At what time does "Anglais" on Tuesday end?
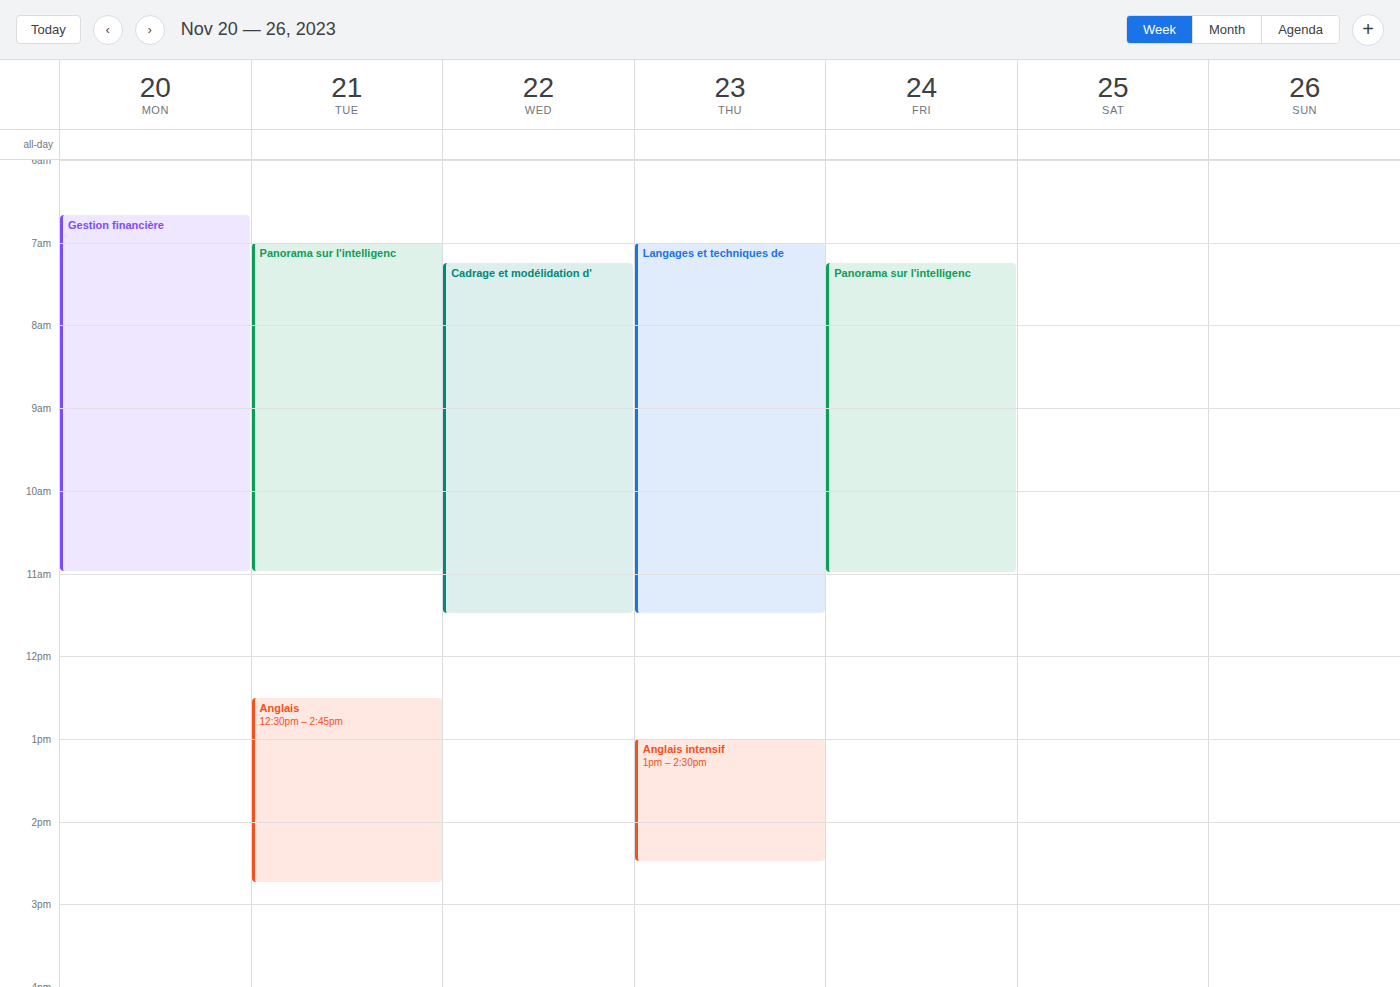
2:45 PM